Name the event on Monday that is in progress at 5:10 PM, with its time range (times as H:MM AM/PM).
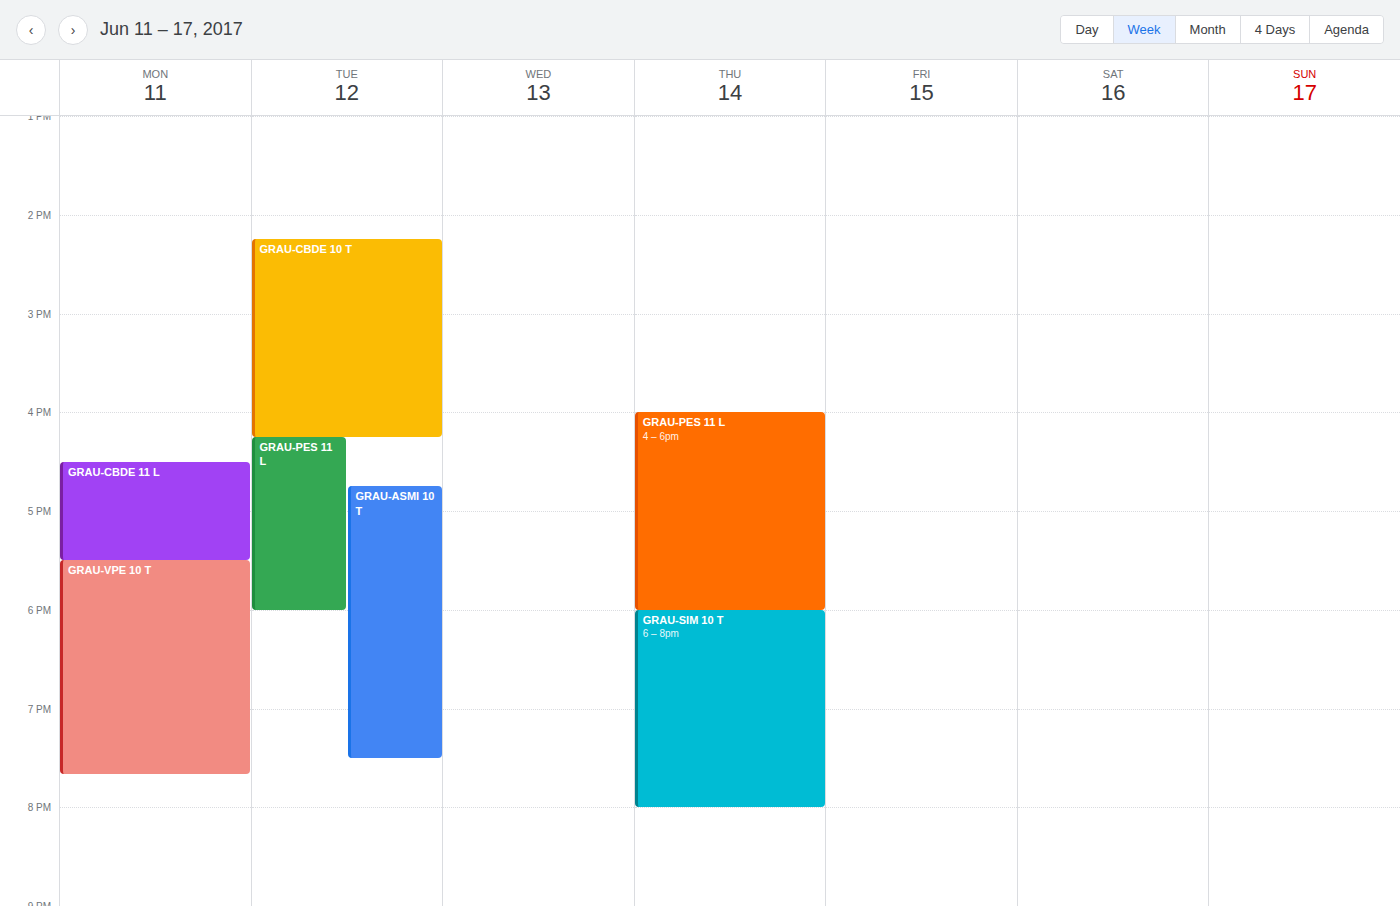
"GRAU-CBDE 11 L", 4:30 PM to 5:30 PM